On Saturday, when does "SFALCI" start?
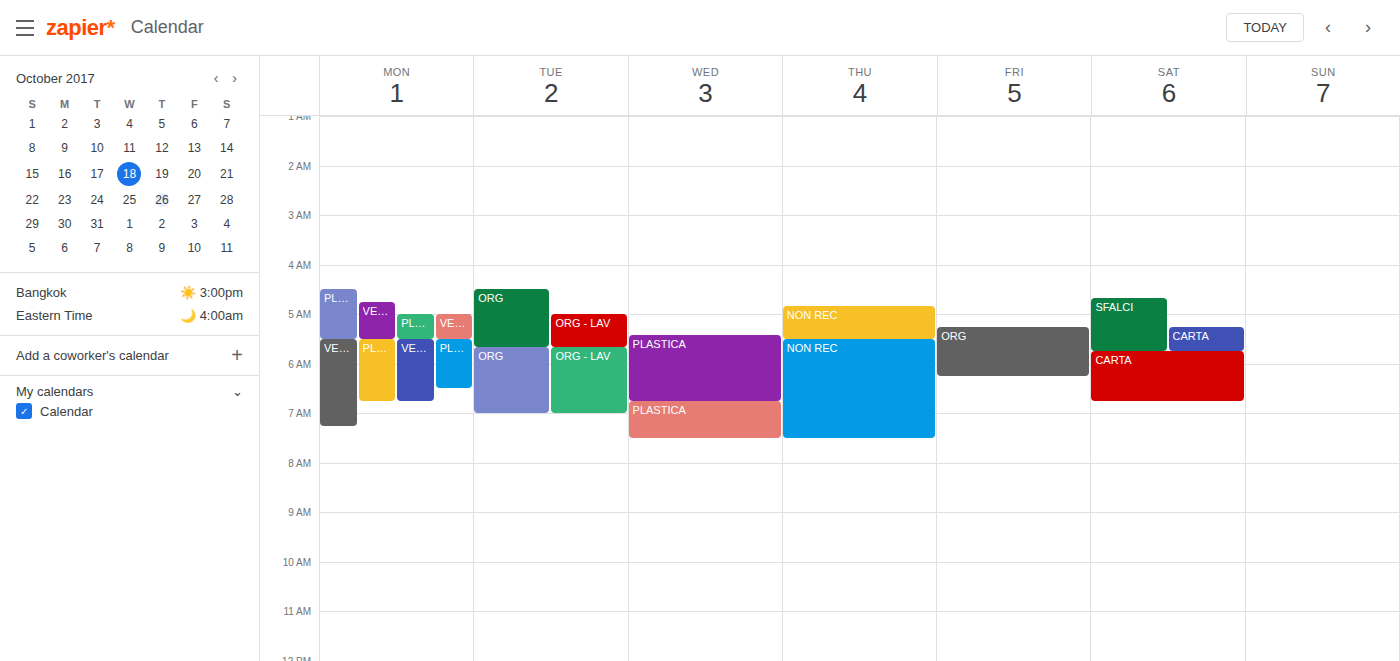
4:40 AM